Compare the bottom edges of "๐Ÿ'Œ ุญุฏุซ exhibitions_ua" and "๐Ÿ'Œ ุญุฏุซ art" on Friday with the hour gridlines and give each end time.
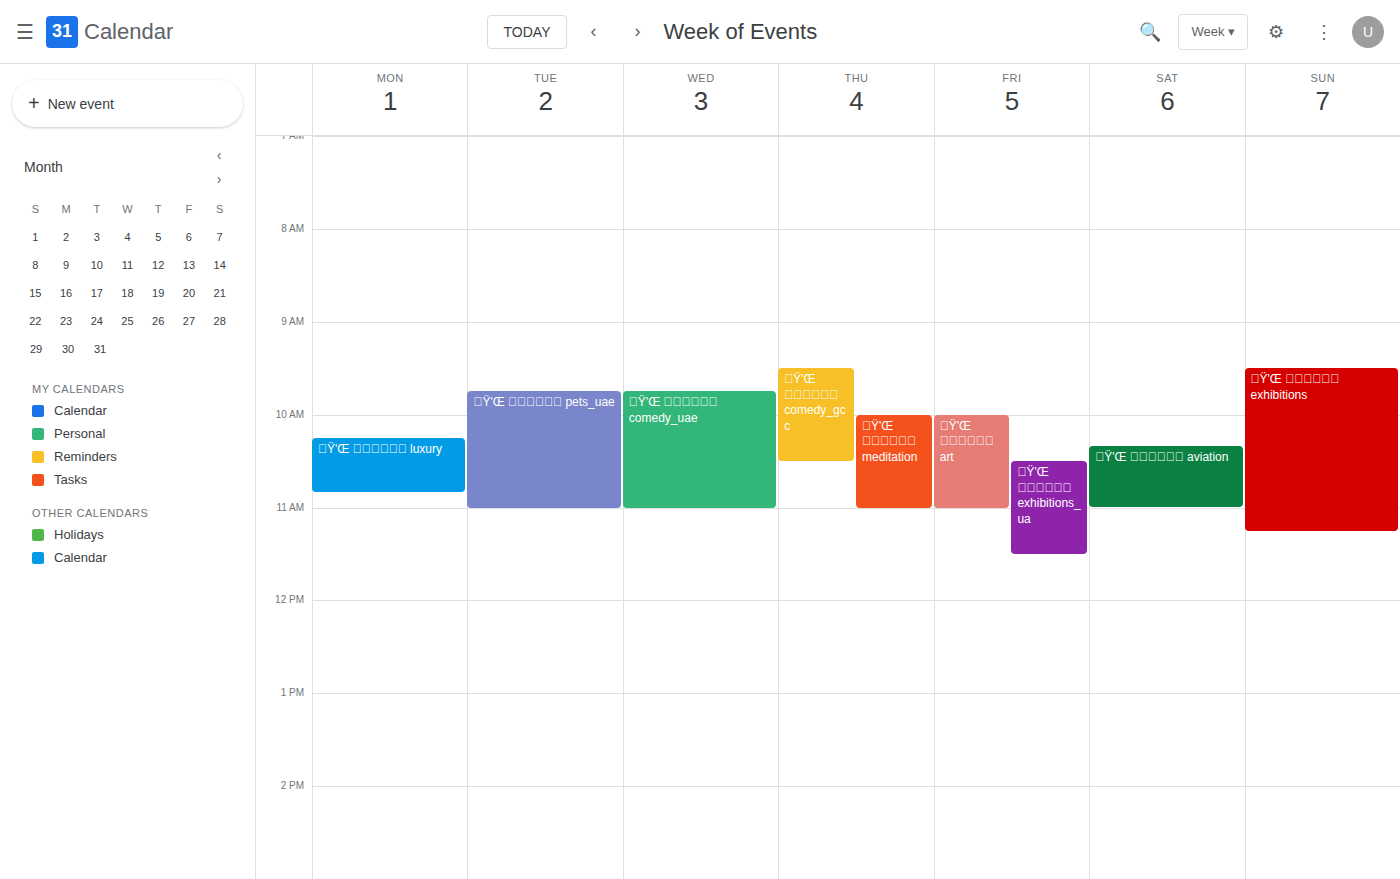
"๐Ÿ'Œ ุญุฏุซ exhibitions_ua": 11:30 AM, halfway between the 11 AM and 12 PM lines. "๐Ÿ'Œ ุญุฏุซ art": 11:00 AM, exactly on the 11 AM line.